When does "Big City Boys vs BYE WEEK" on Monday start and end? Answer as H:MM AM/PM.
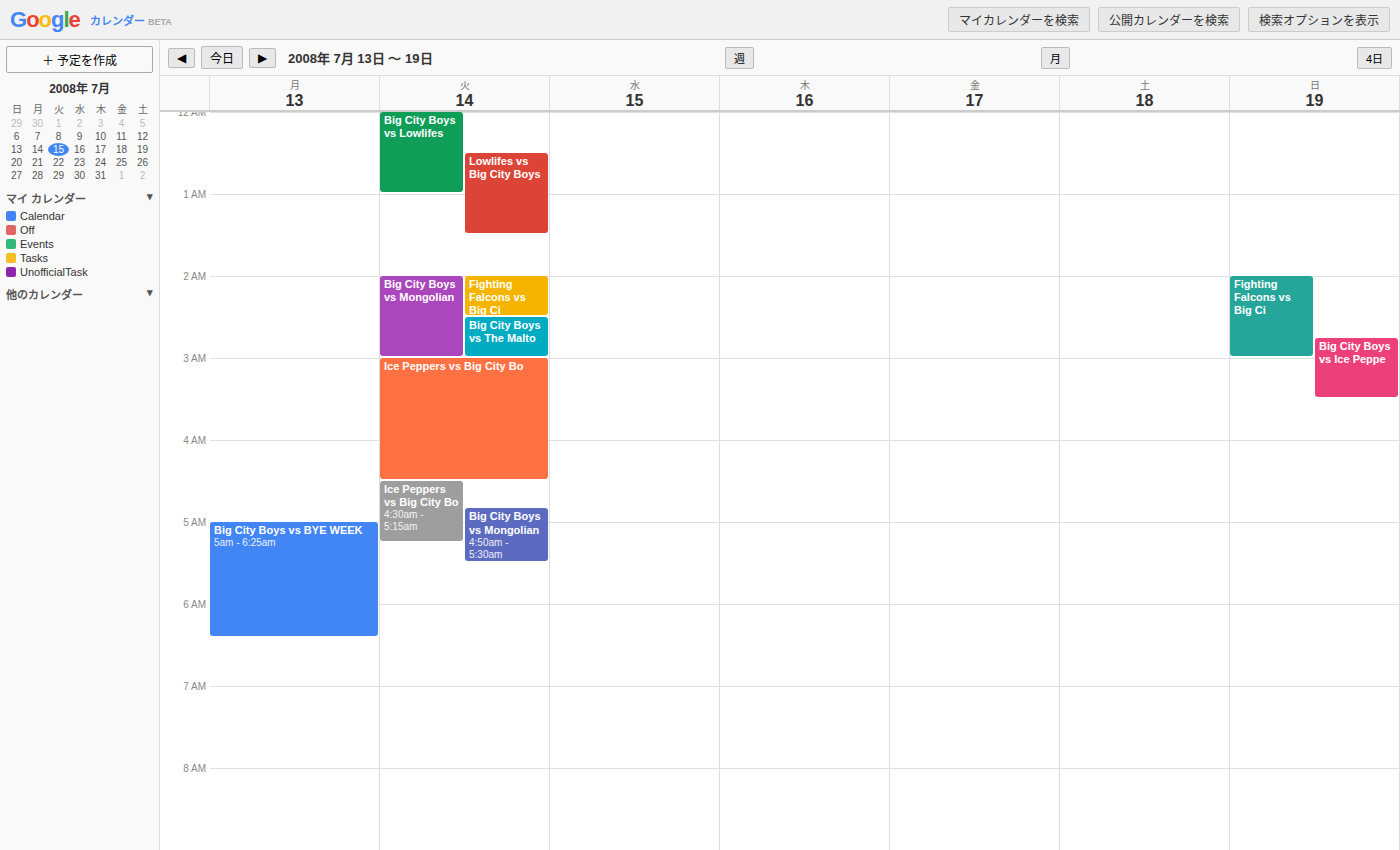
5:00 AM to 6:25 AM